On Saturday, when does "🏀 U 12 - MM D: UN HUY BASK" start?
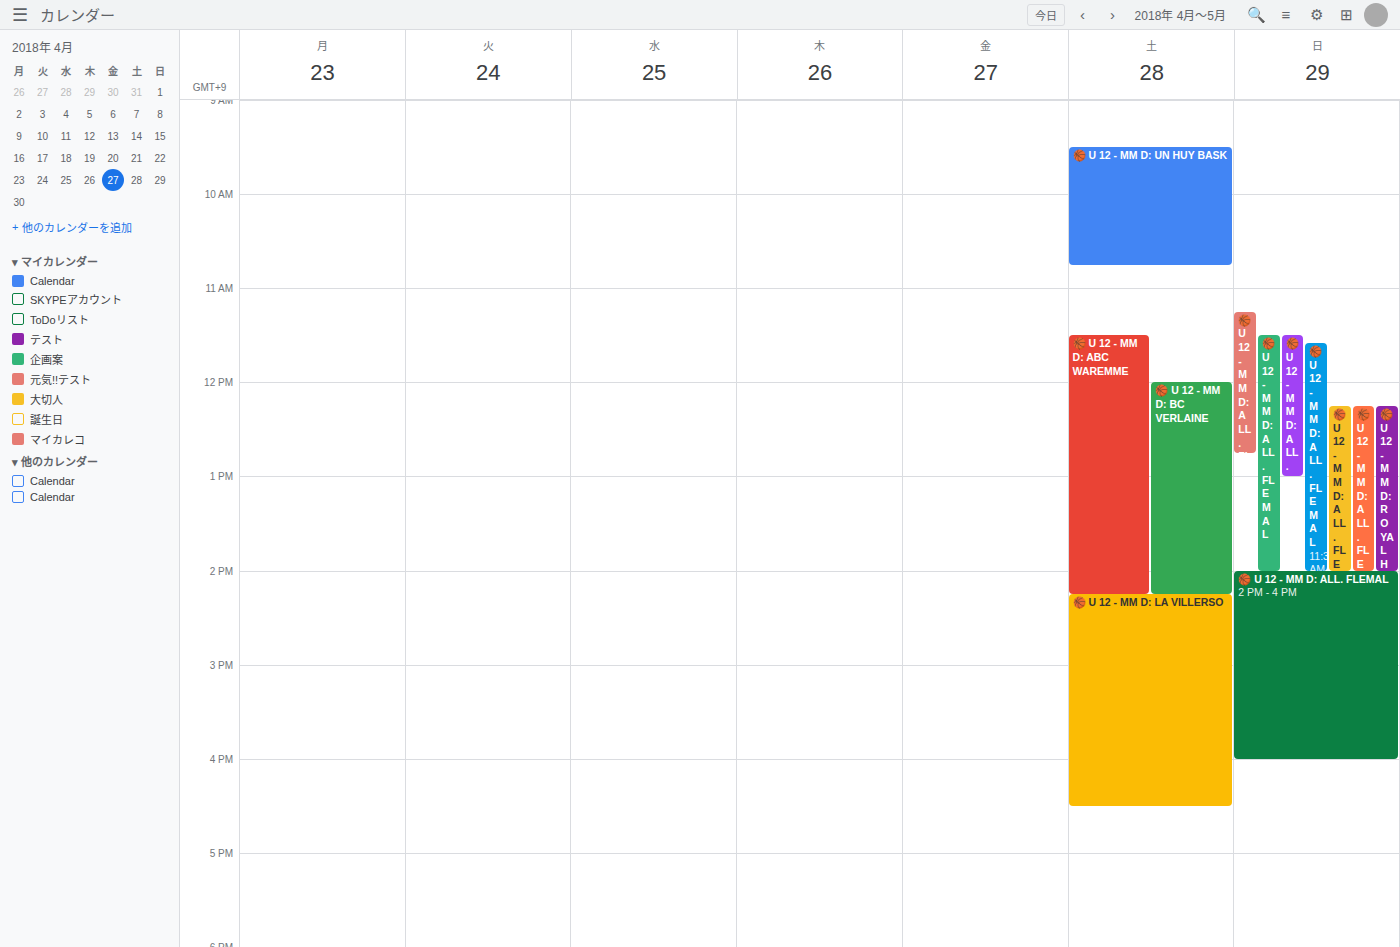
9:30 AM